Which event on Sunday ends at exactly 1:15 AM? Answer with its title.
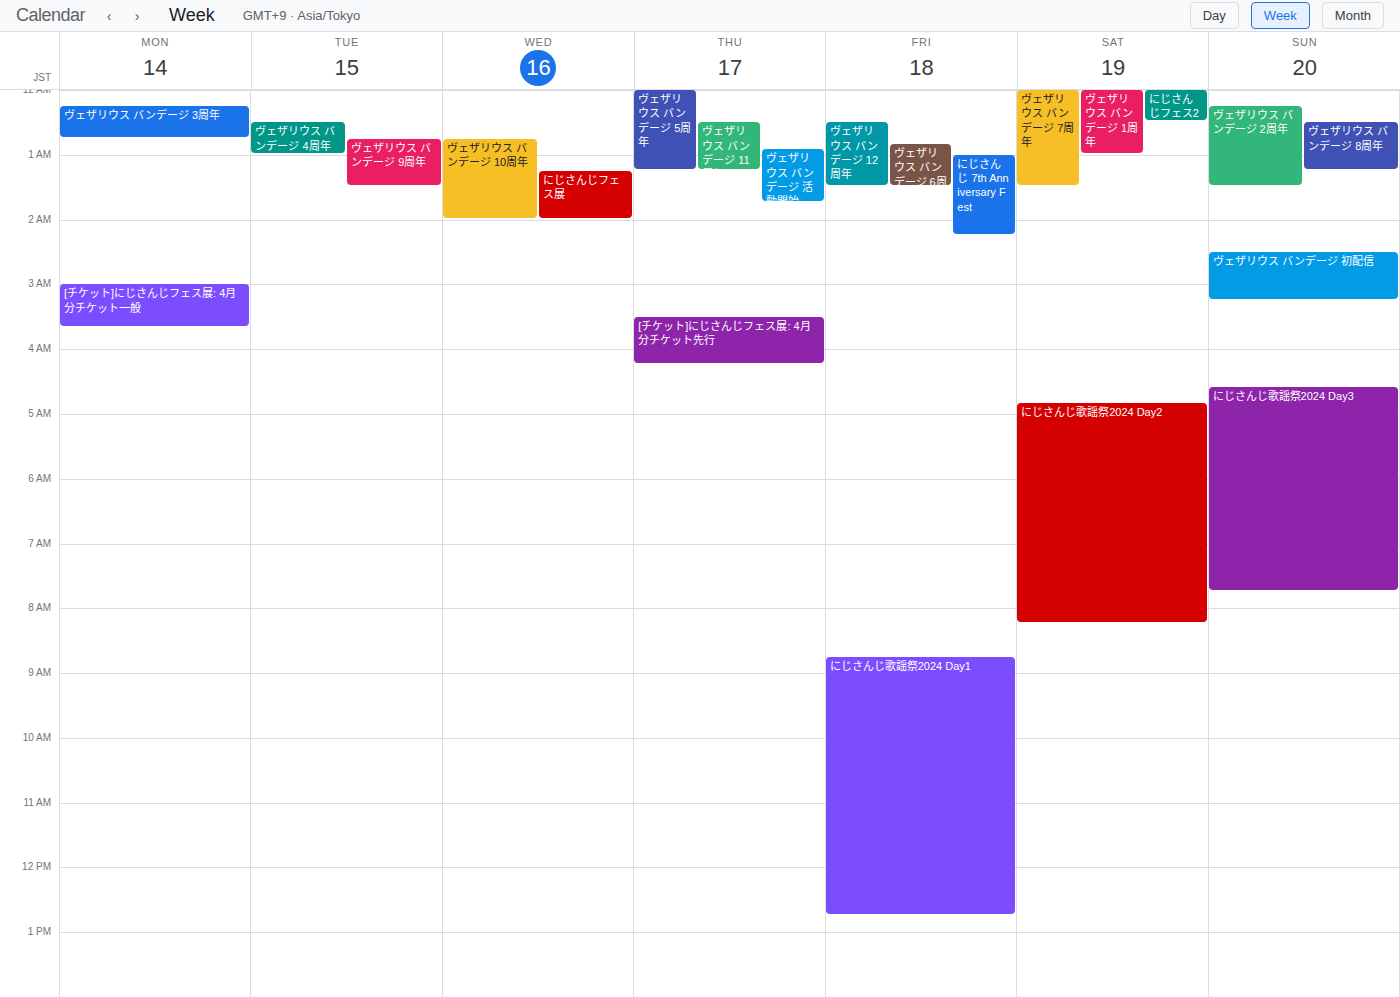
"ヴェザリウス バンデージ 8周年"